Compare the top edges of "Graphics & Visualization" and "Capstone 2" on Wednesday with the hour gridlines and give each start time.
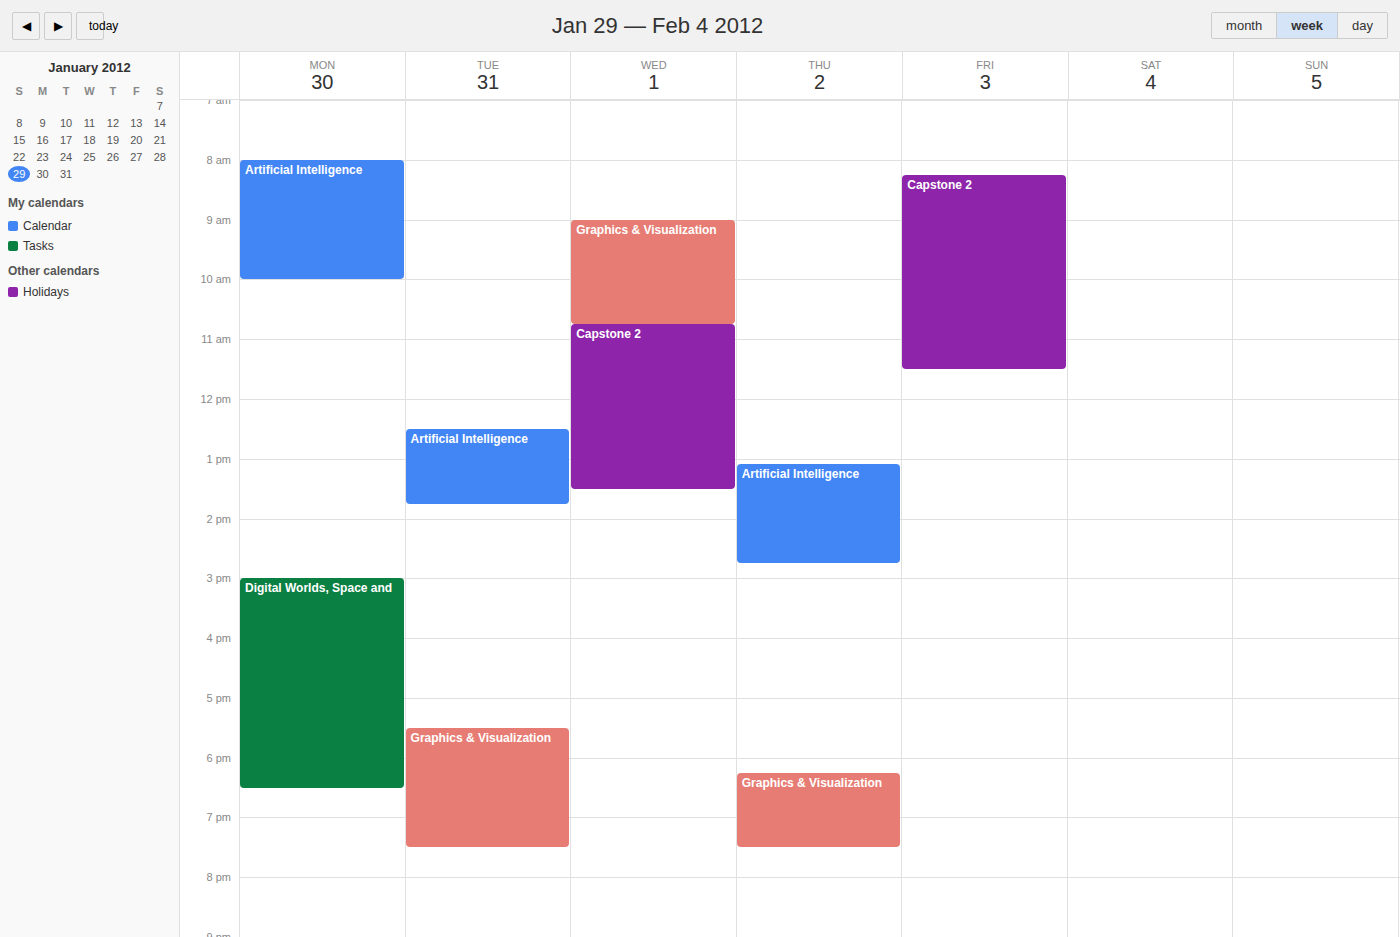
"Graphics & Visualization": 9:00 AM, exactly on the 9 AM line. "Capstone 2": 10:45 AM, neither: three quarters of the way from the 10 AM line to the 11 AM line.